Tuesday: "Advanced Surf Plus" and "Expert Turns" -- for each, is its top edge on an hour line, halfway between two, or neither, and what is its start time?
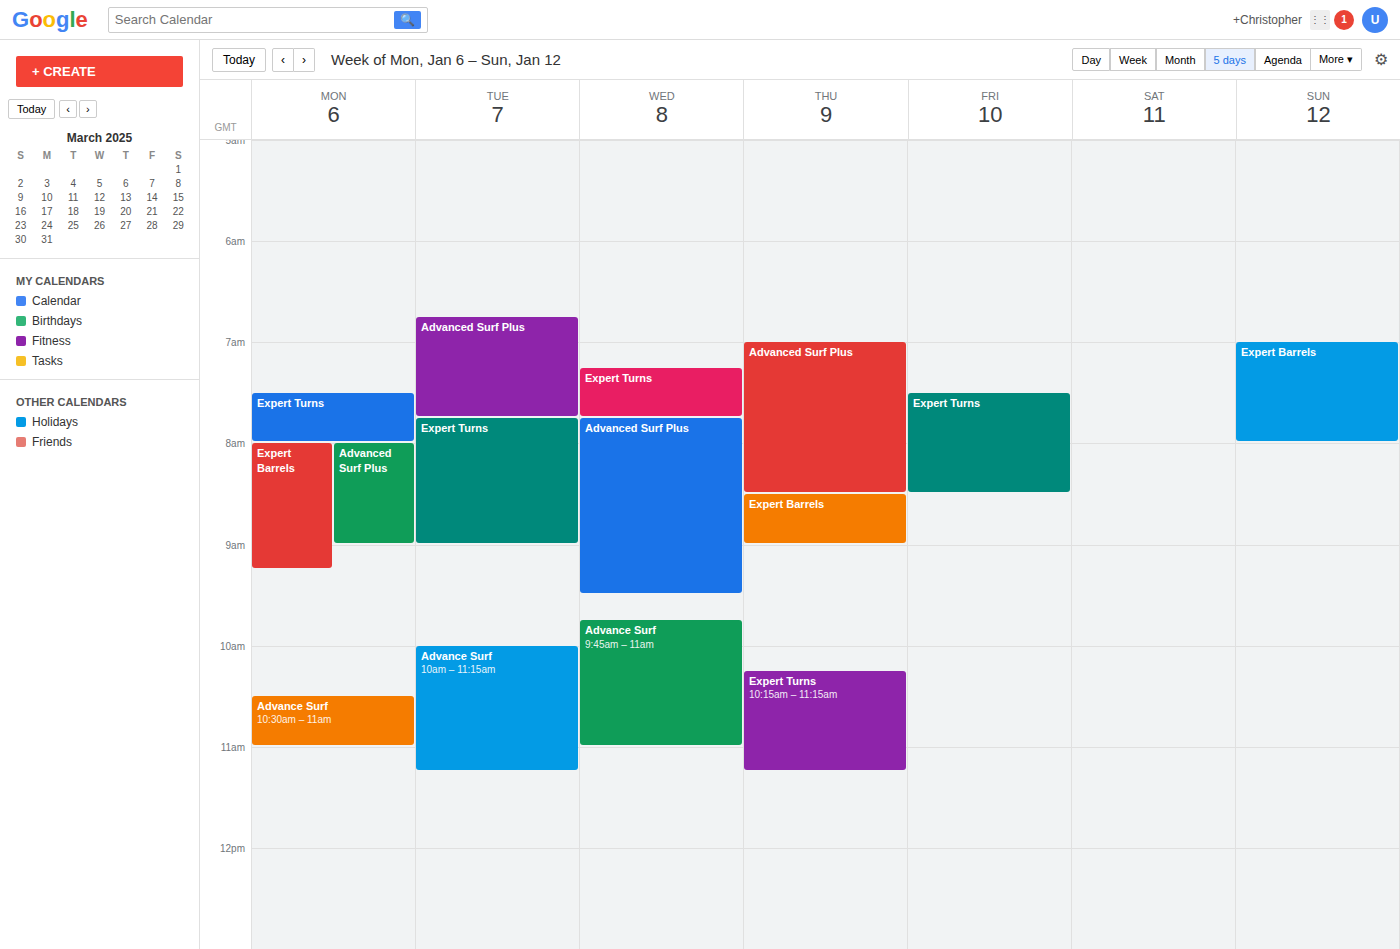
"Advanced Surf Plus": 6:45 AM, neither: three quarters of the way from the 6 AM line to the 7 AM line. "Expert Turns": 7:45 AM, neither: three quarters of the way from the 7 AM line to the 8 AM line.